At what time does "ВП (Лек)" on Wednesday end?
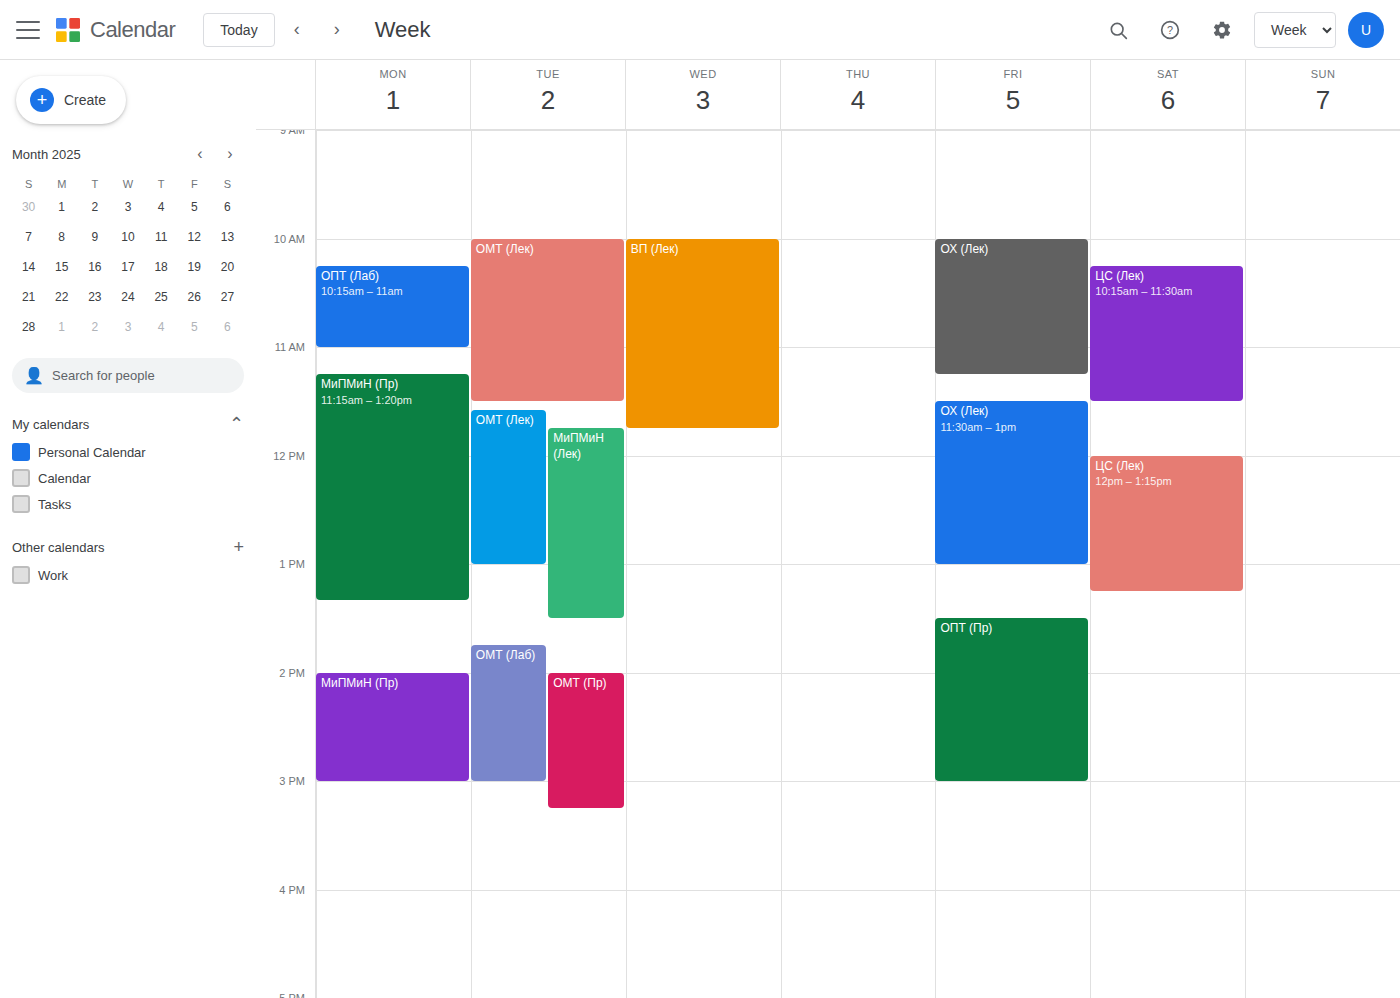
11:45 AM